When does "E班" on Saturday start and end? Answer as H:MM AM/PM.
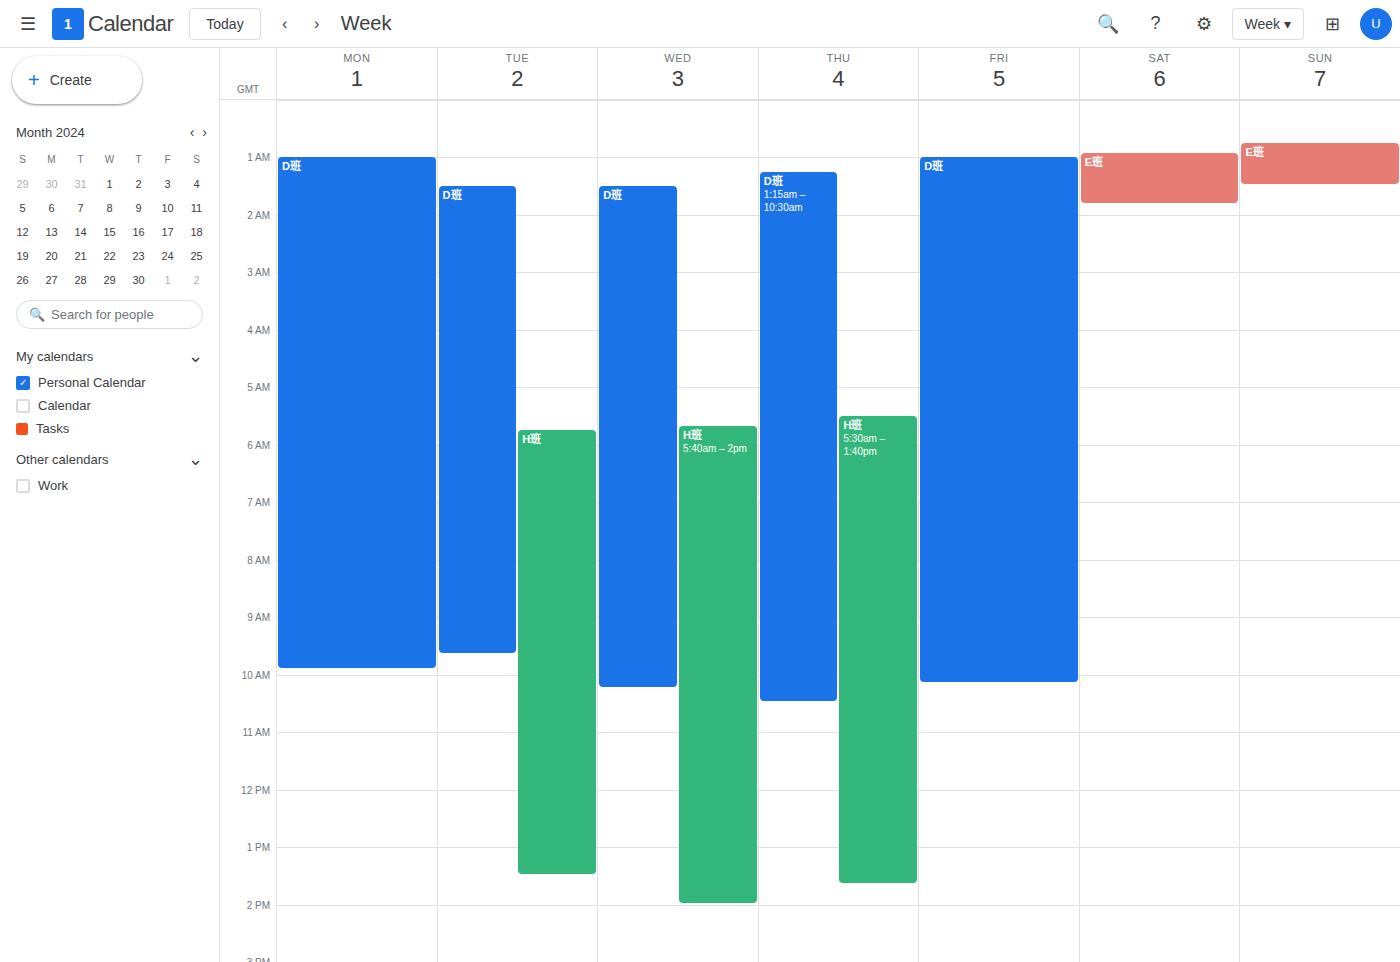
12:55 AM to 1:50 AM